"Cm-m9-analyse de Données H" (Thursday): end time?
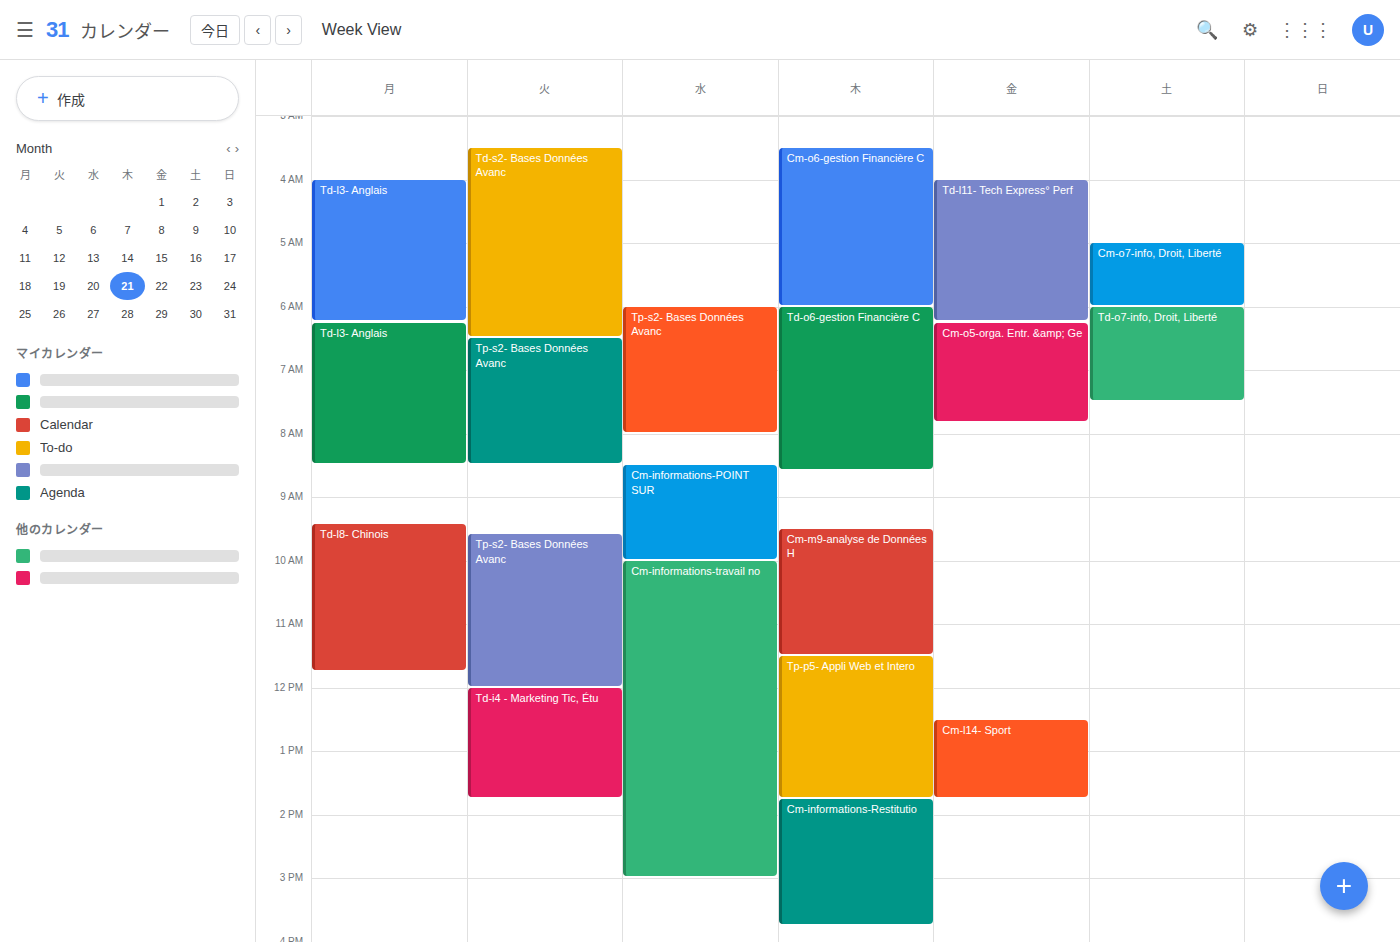
11:30 AM